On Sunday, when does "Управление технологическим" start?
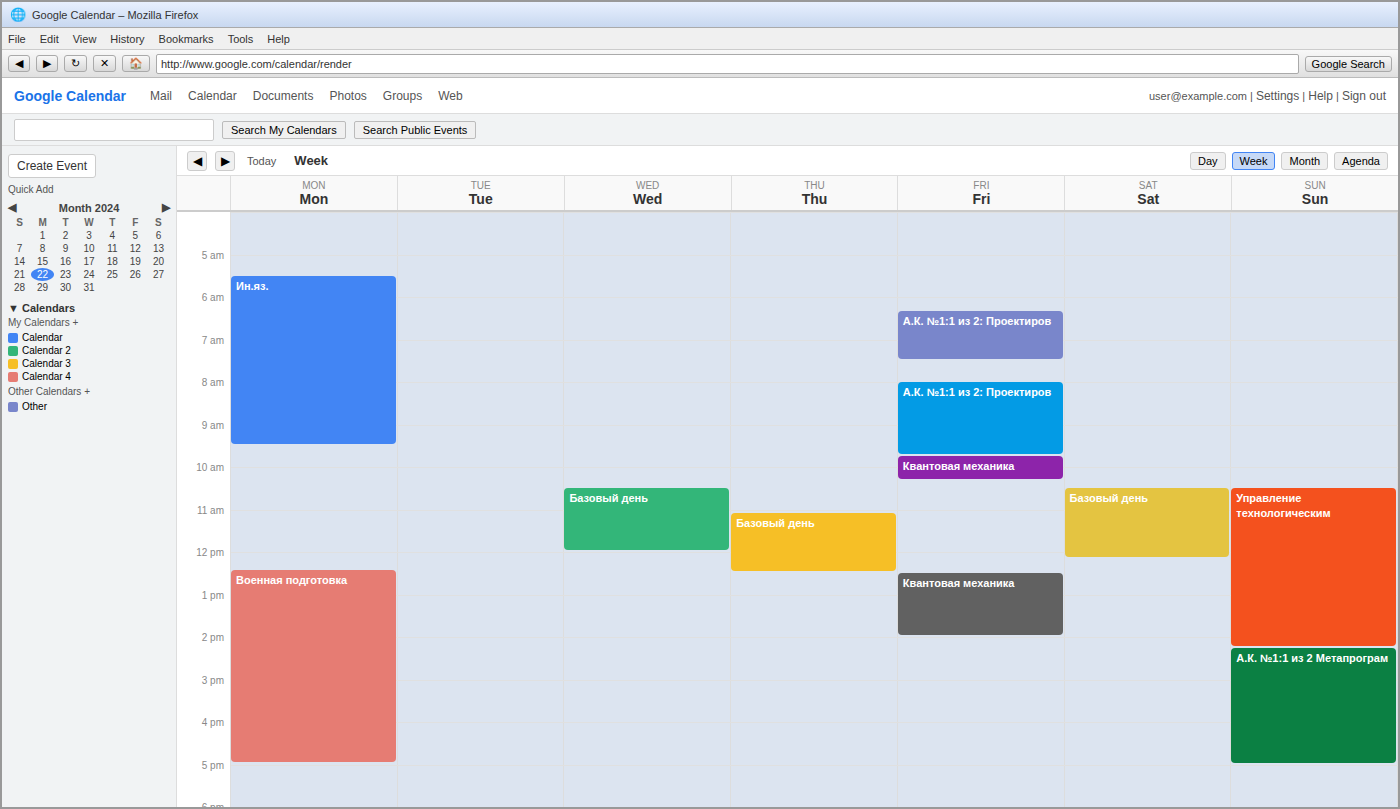
10:30 AM